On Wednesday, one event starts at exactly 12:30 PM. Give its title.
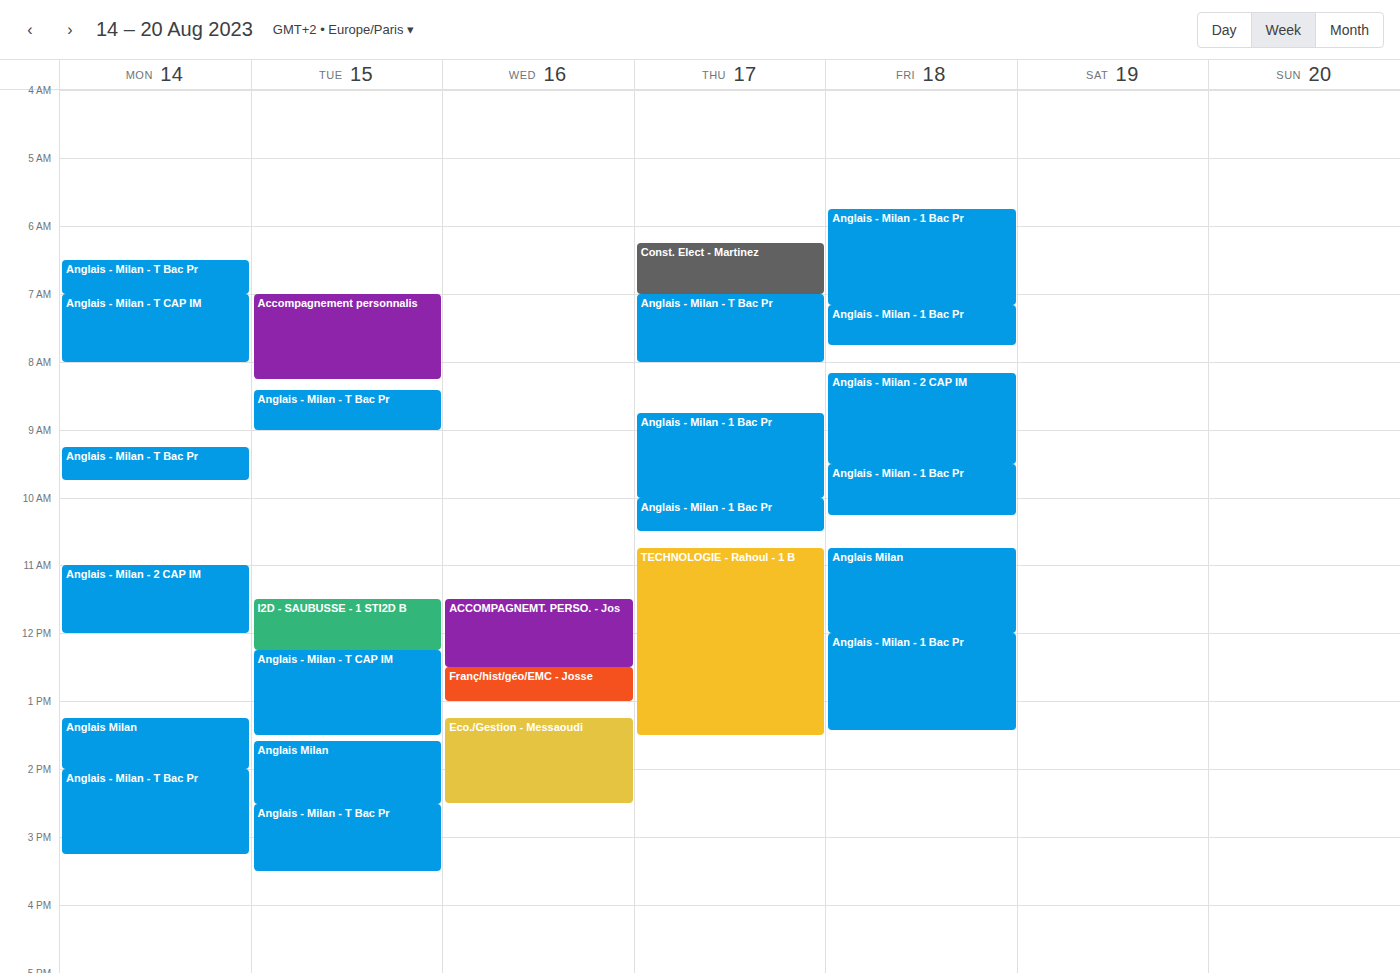
"Franç/hist/géo/EMC - Josse"